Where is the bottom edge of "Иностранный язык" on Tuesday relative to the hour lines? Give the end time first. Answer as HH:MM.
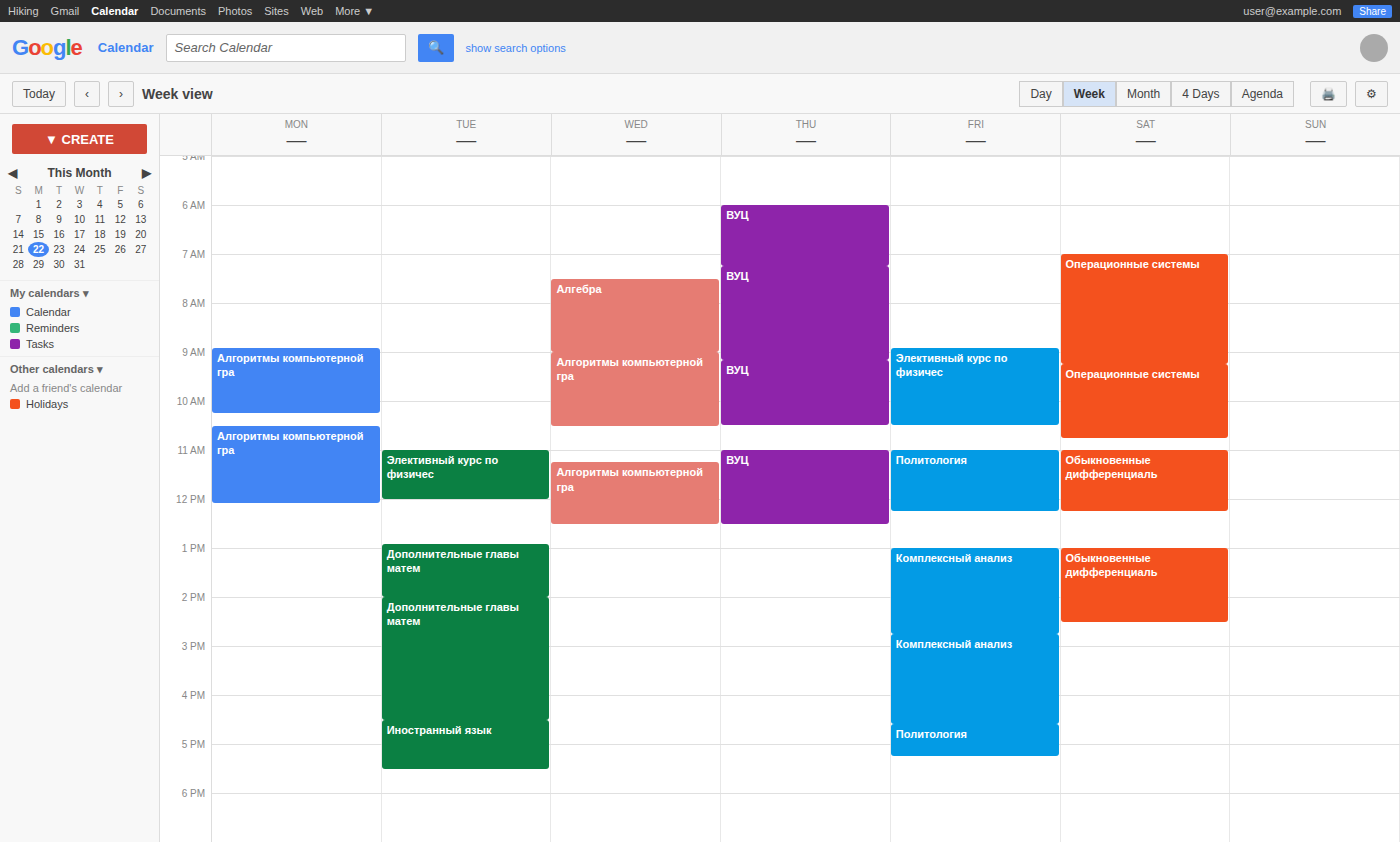
17:30 -- halfway between the 17:00 and 18:00 lines.